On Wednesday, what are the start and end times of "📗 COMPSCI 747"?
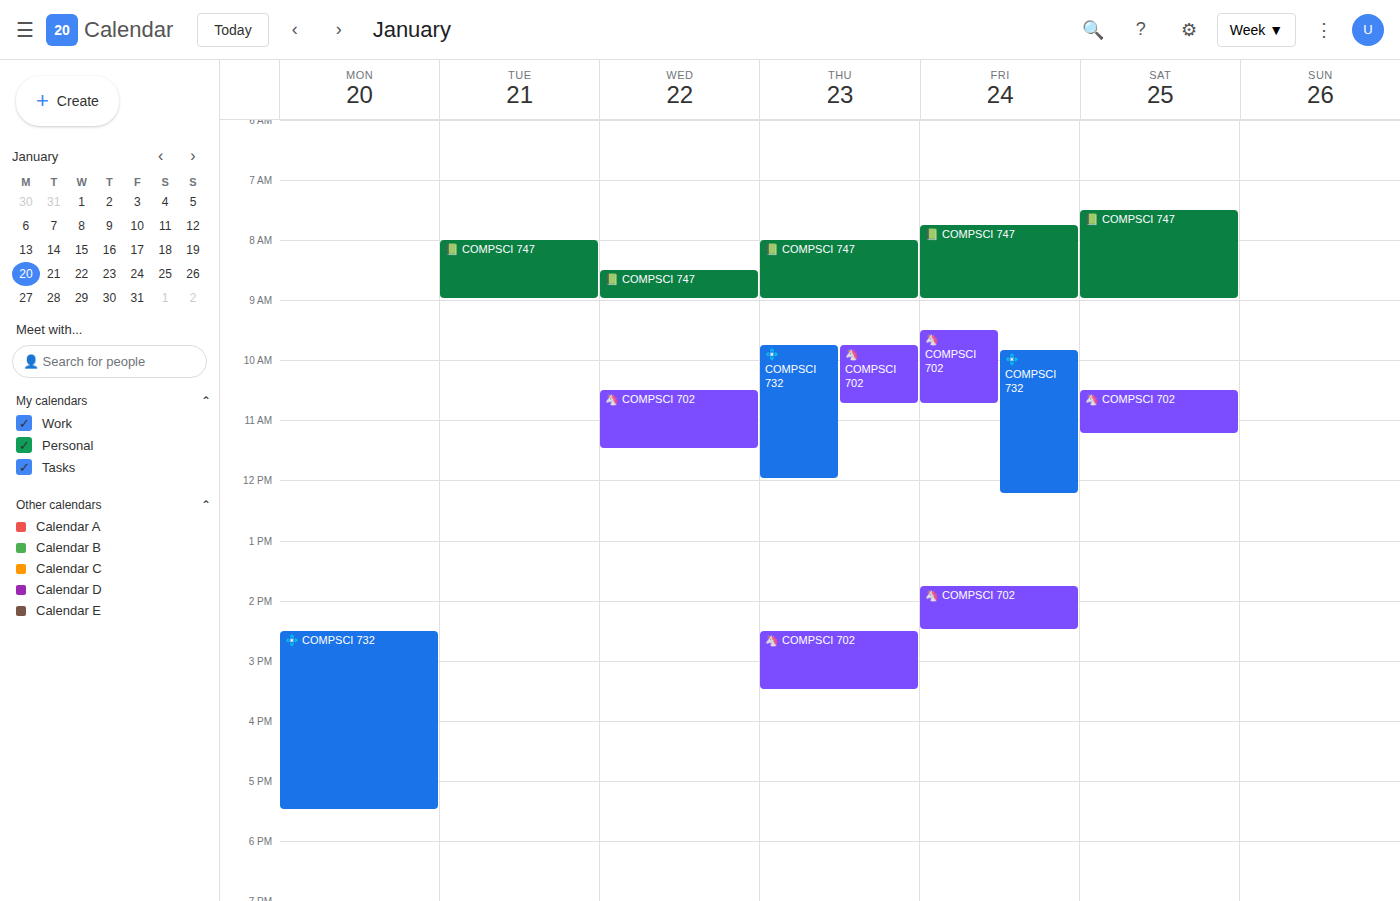
8:30 AM to 9:00 AM